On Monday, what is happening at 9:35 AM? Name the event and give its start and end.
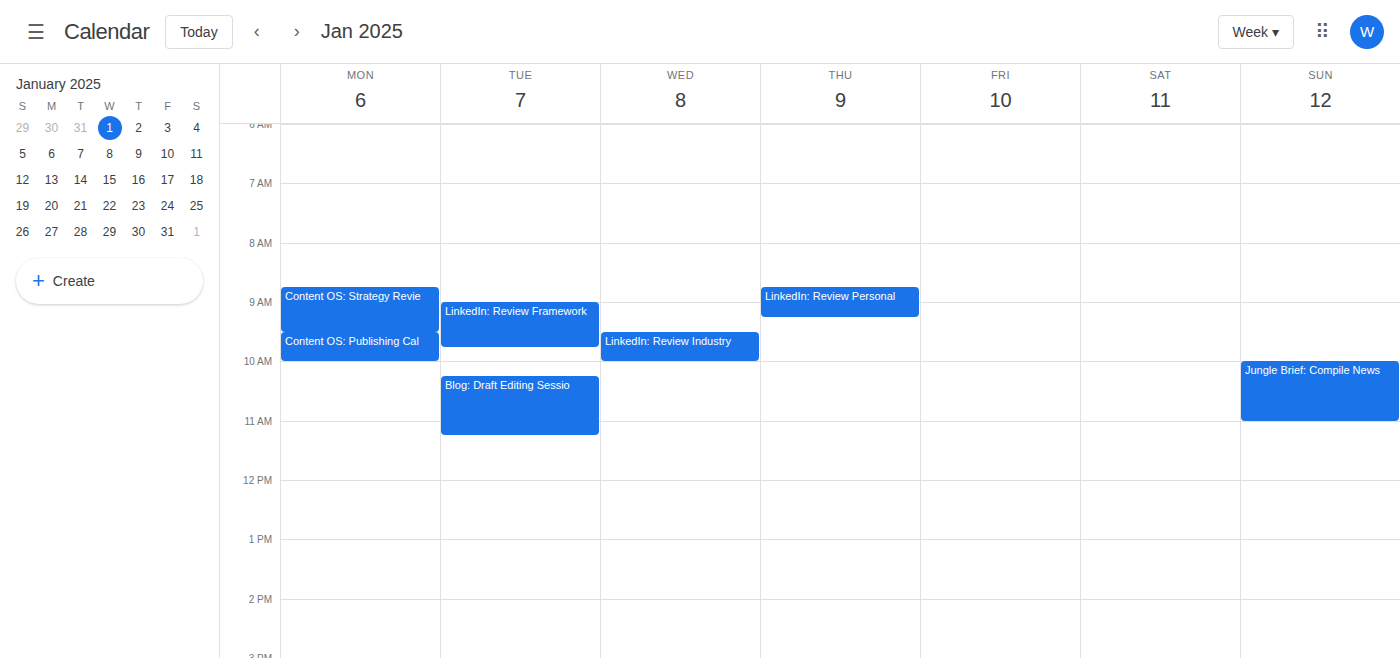
"Content OS: Publishing Cal", 9:30 AM to 10:00 AM